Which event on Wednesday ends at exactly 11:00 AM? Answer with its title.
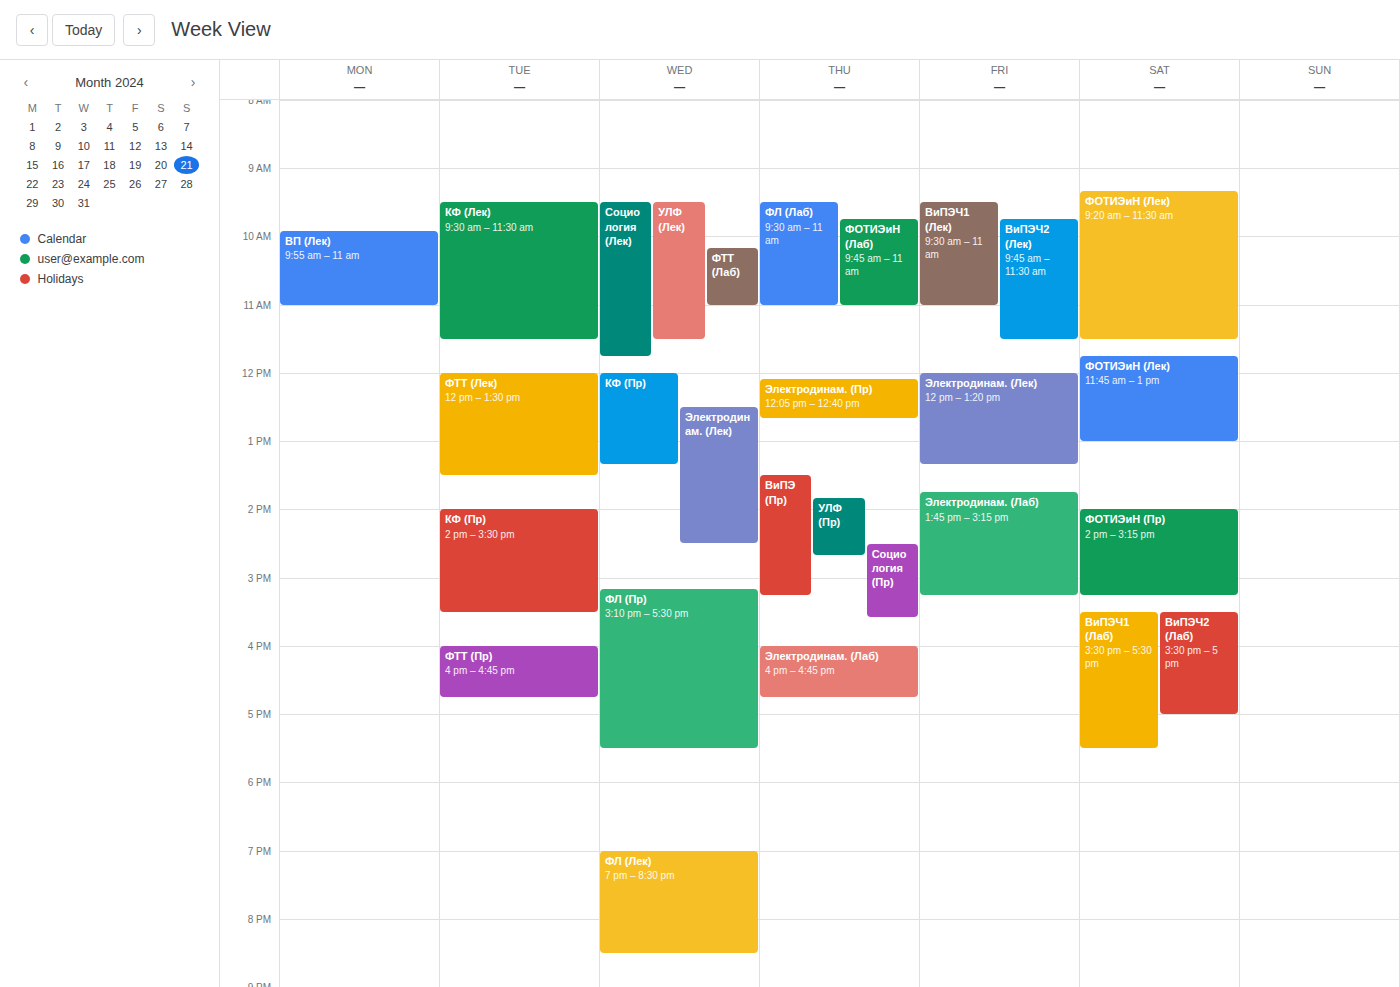
"ФТТ (Лаб)"